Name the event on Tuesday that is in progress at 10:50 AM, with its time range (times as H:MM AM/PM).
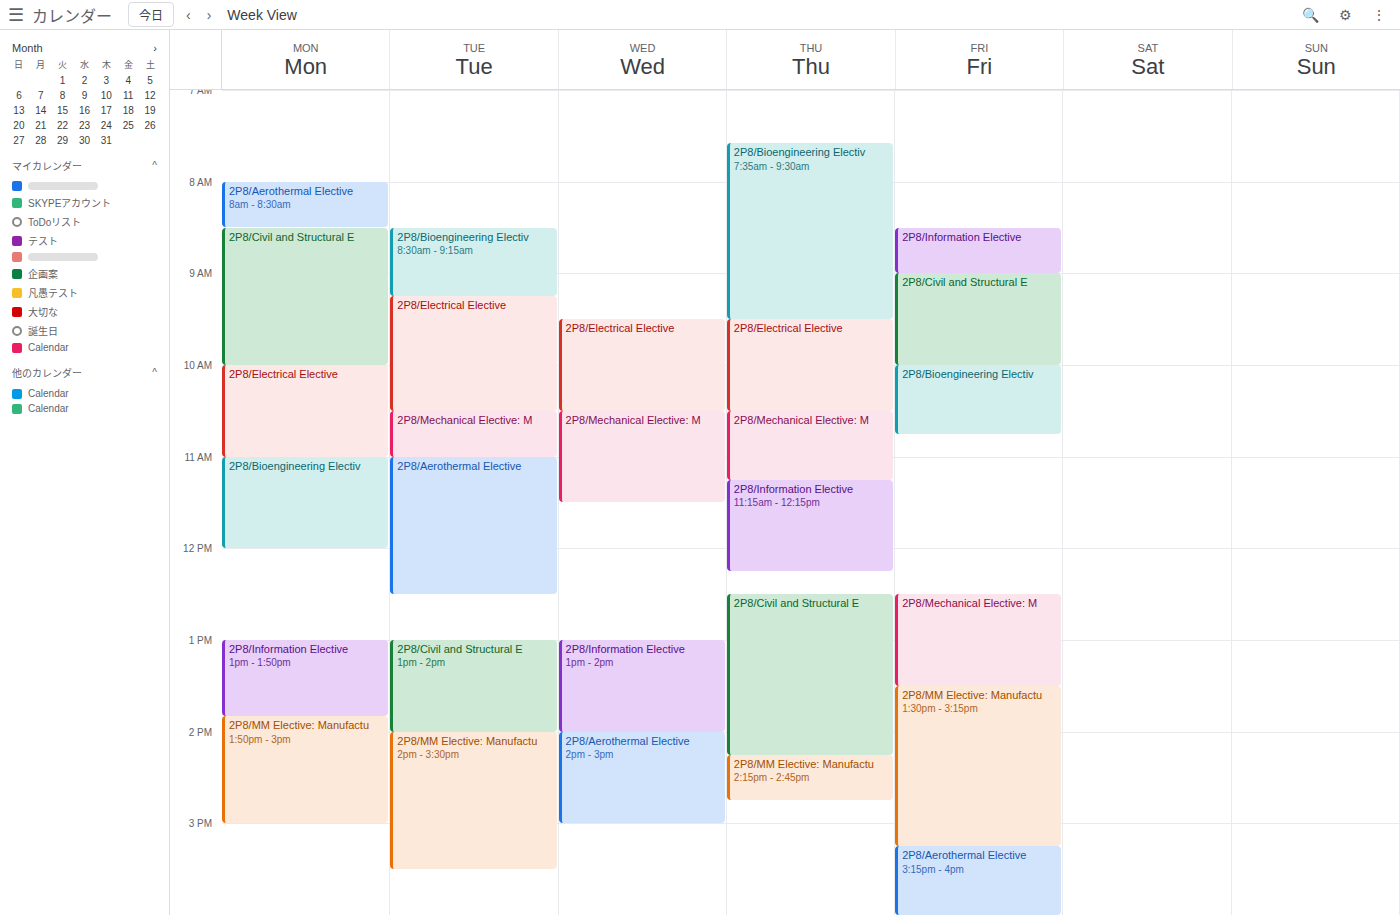
"2P8/Mechanical Elective: M", 10:30 AM to 11:00 AM